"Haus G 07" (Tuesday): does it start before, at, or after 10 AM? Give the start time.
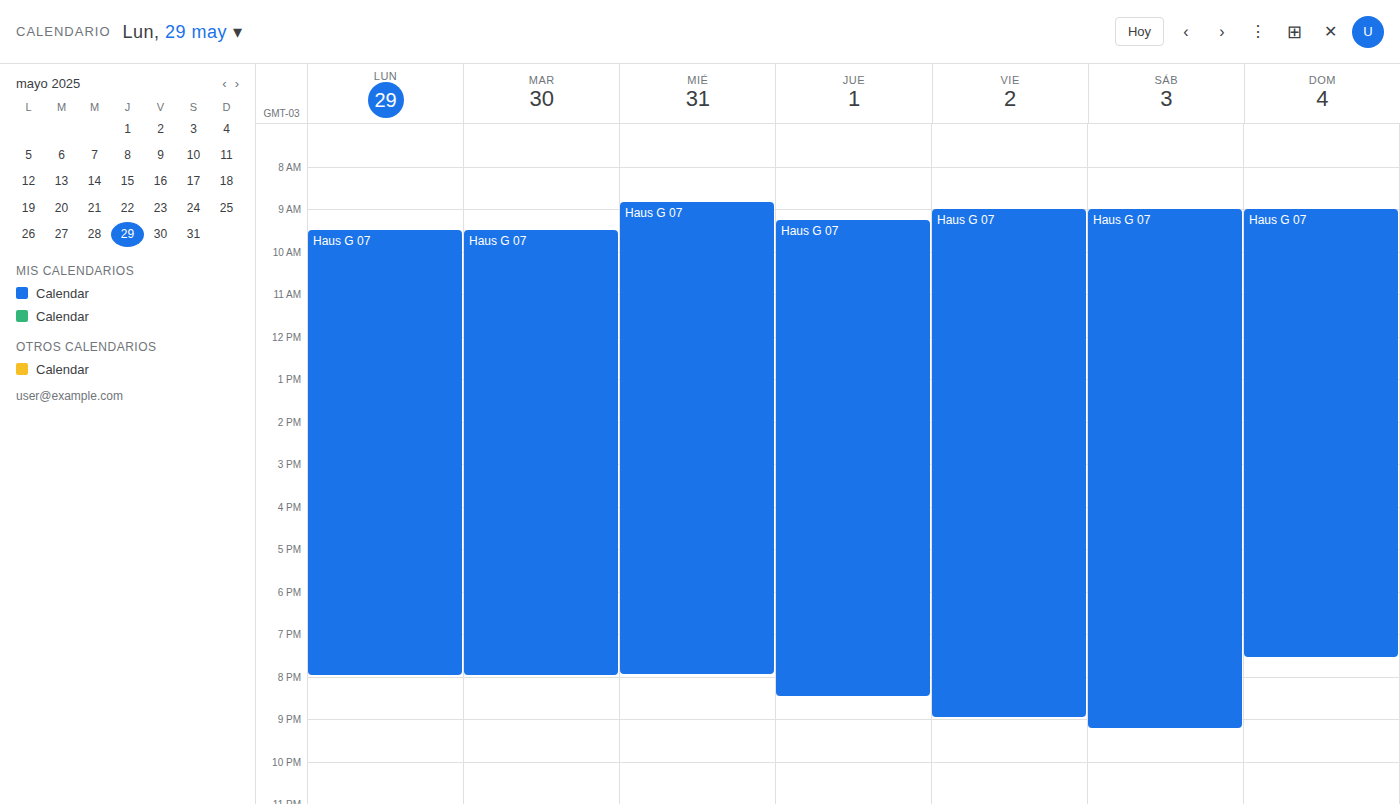
9:30 AM -- before 10 AM, 30 minutes above the 10 AM line.